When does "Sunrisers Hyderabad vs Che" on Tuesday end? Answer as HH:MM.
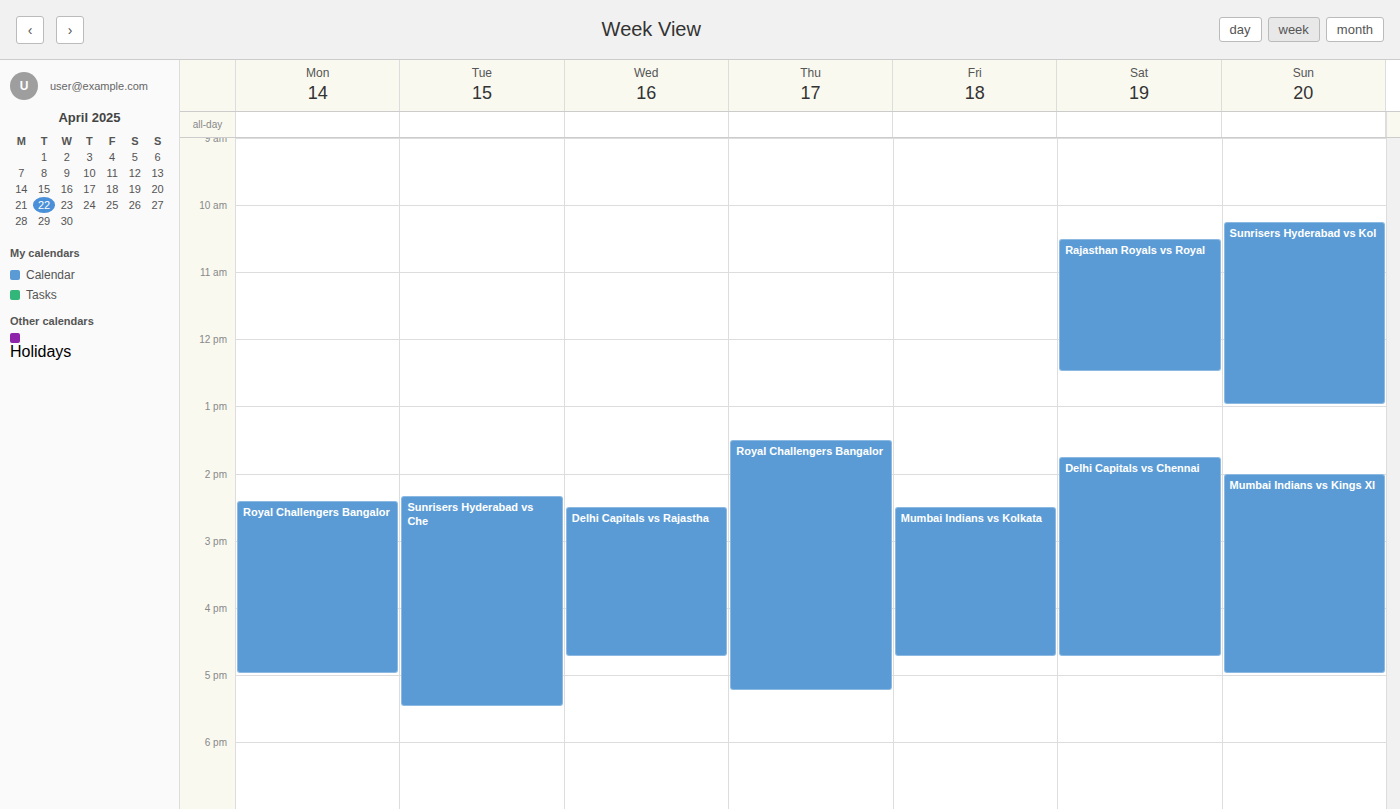
17:30